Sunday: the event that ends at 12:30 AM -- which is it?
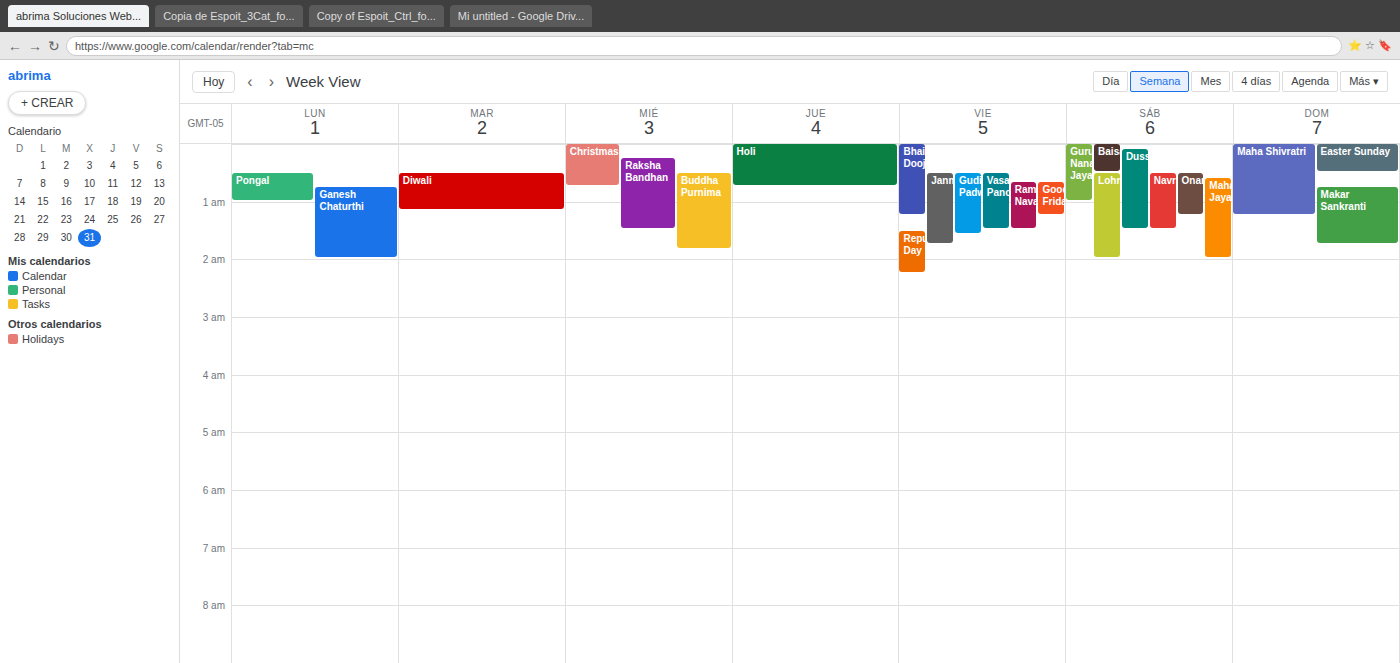
"Easter Sunday"